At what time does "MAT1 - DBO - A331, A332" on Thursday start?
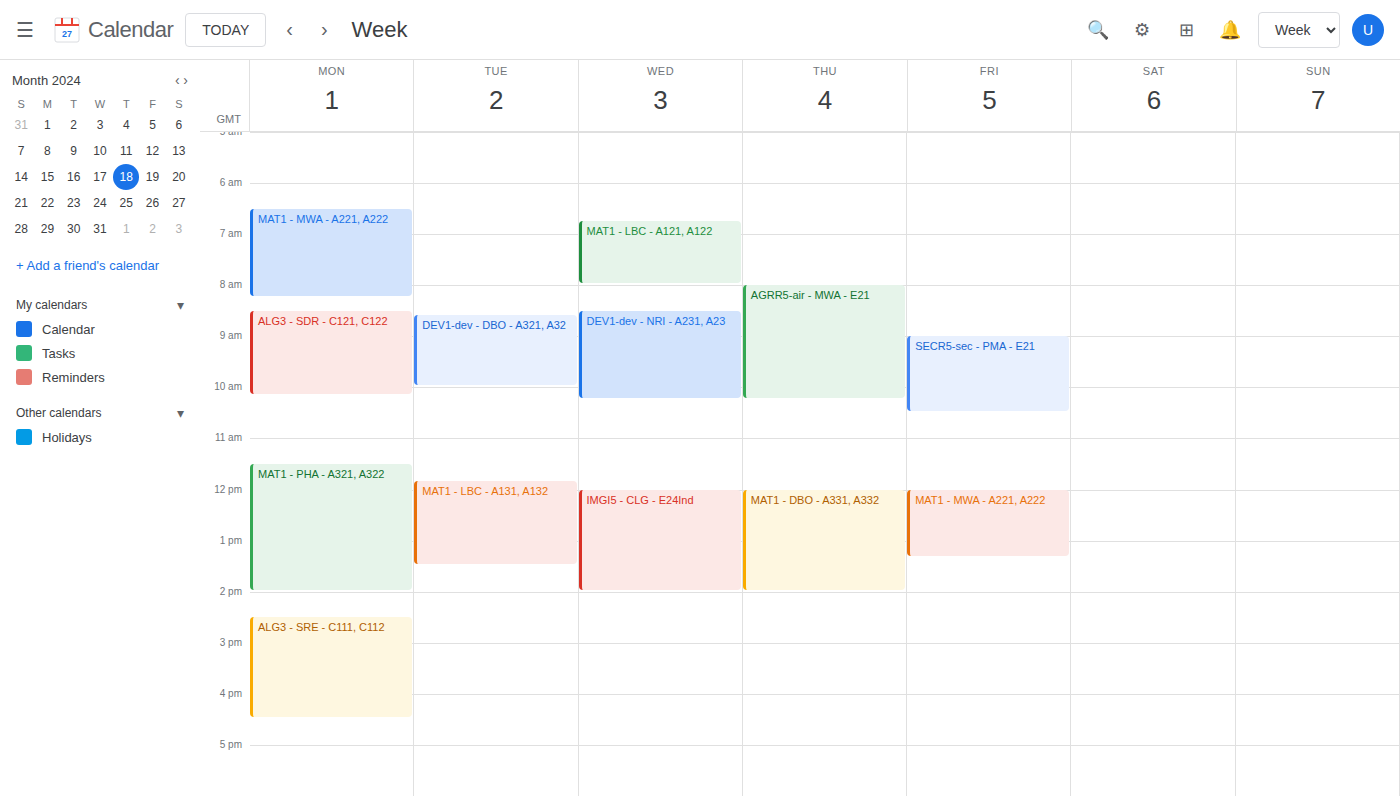
12:00 PM